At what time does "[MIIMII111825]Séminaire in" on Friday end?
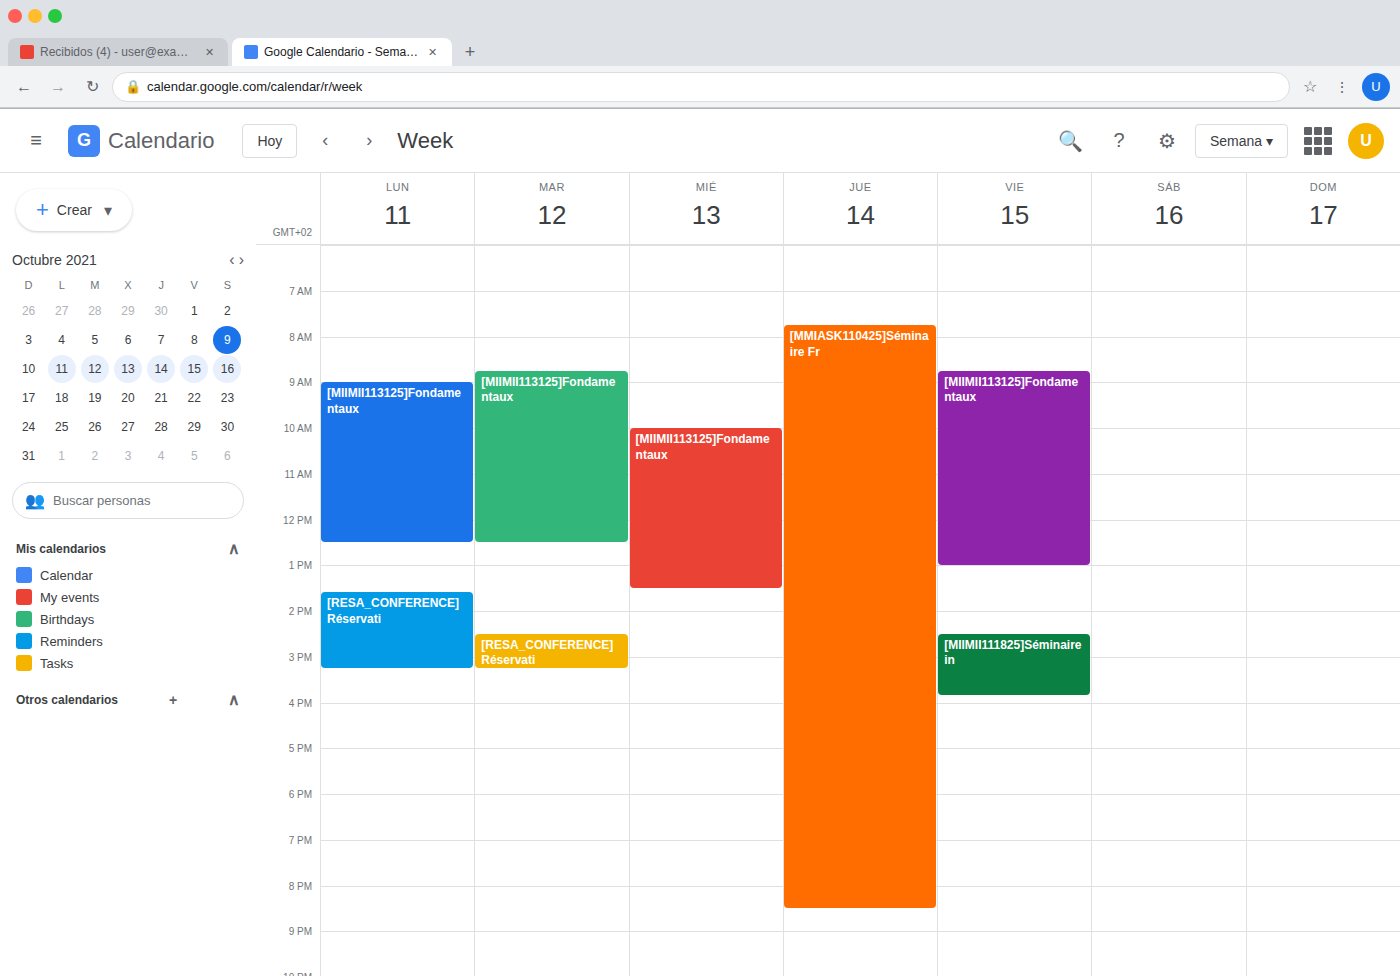
3:50 PM